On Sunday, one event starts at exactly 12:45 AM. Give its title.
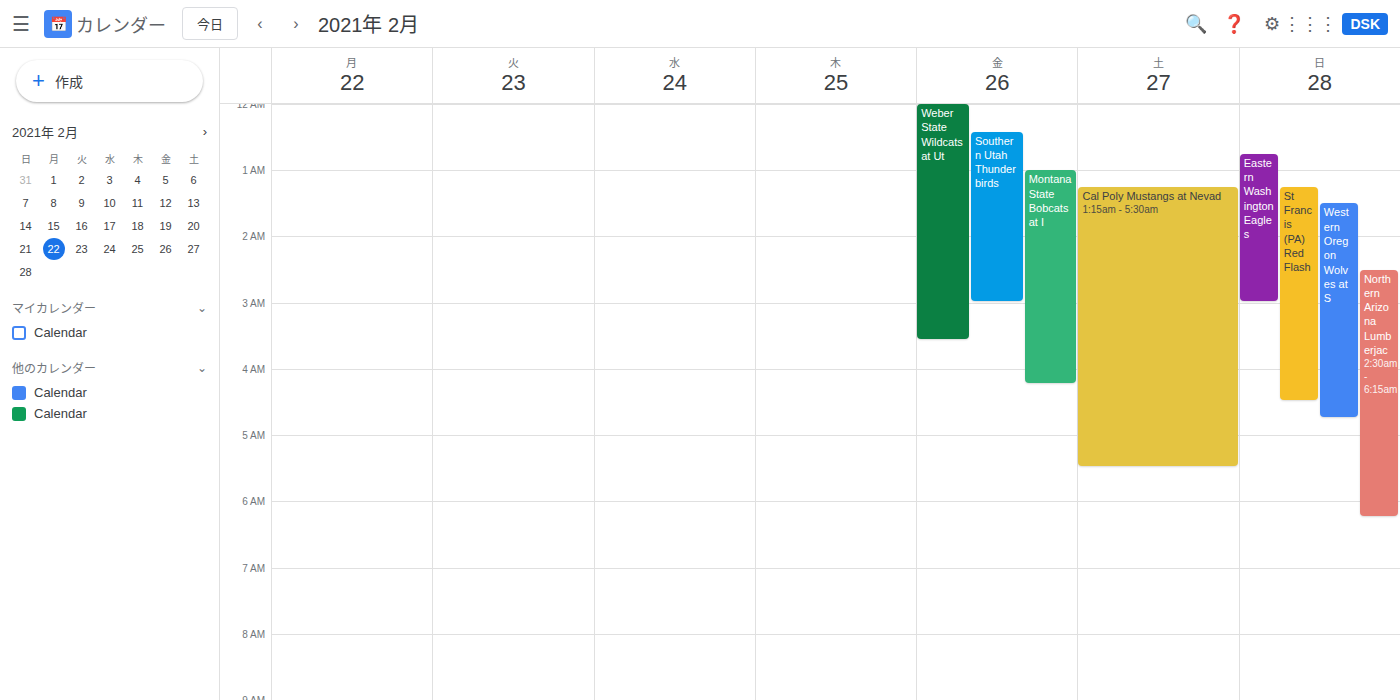
"Eastern Washington Eagles"